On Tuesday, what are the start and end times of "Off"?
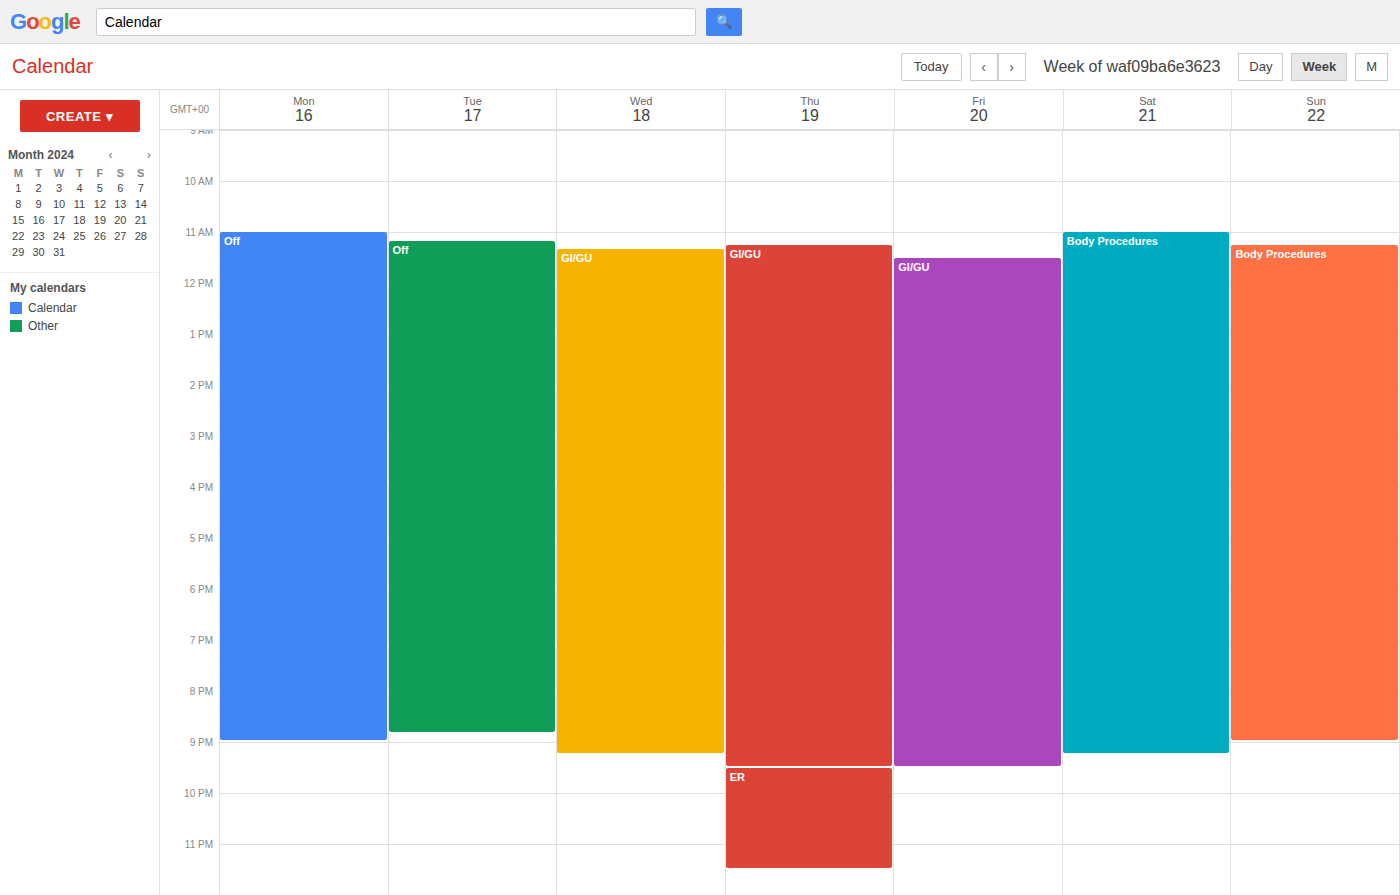
11:10 AM to 8:50 PM